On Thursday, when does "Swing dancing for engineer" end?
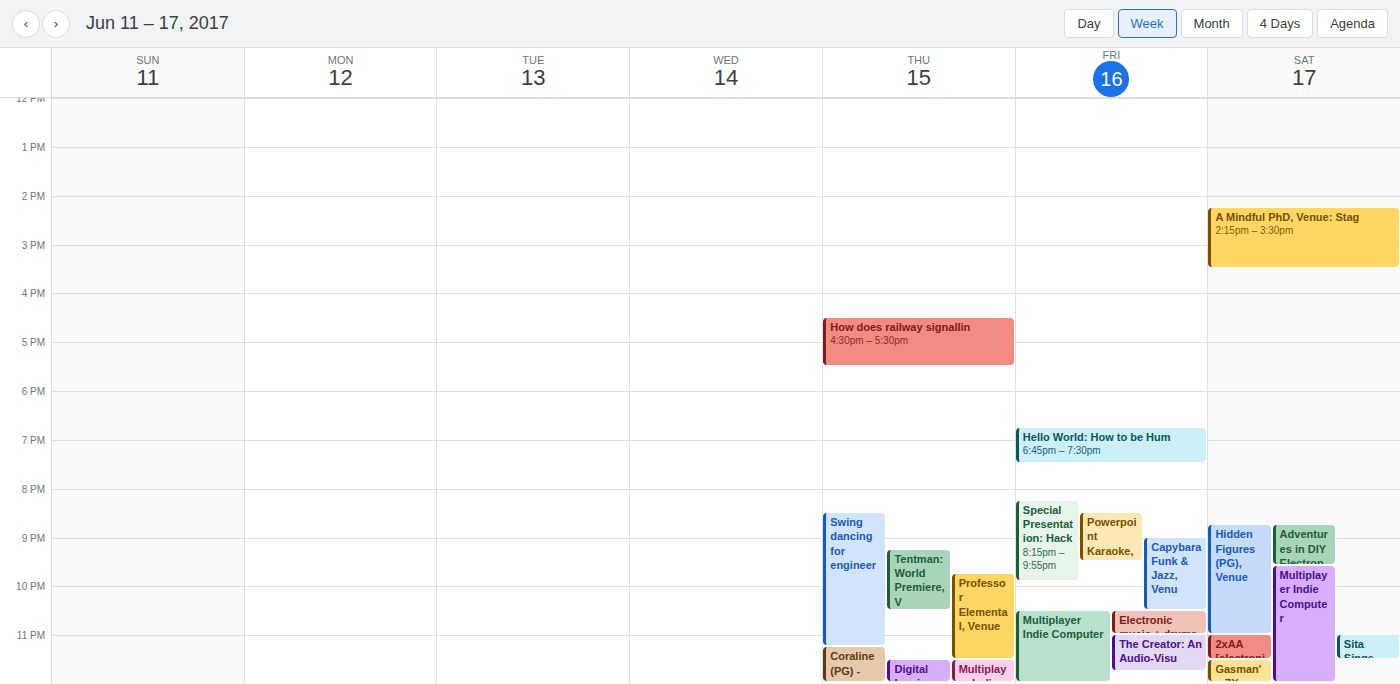
11:15 PM